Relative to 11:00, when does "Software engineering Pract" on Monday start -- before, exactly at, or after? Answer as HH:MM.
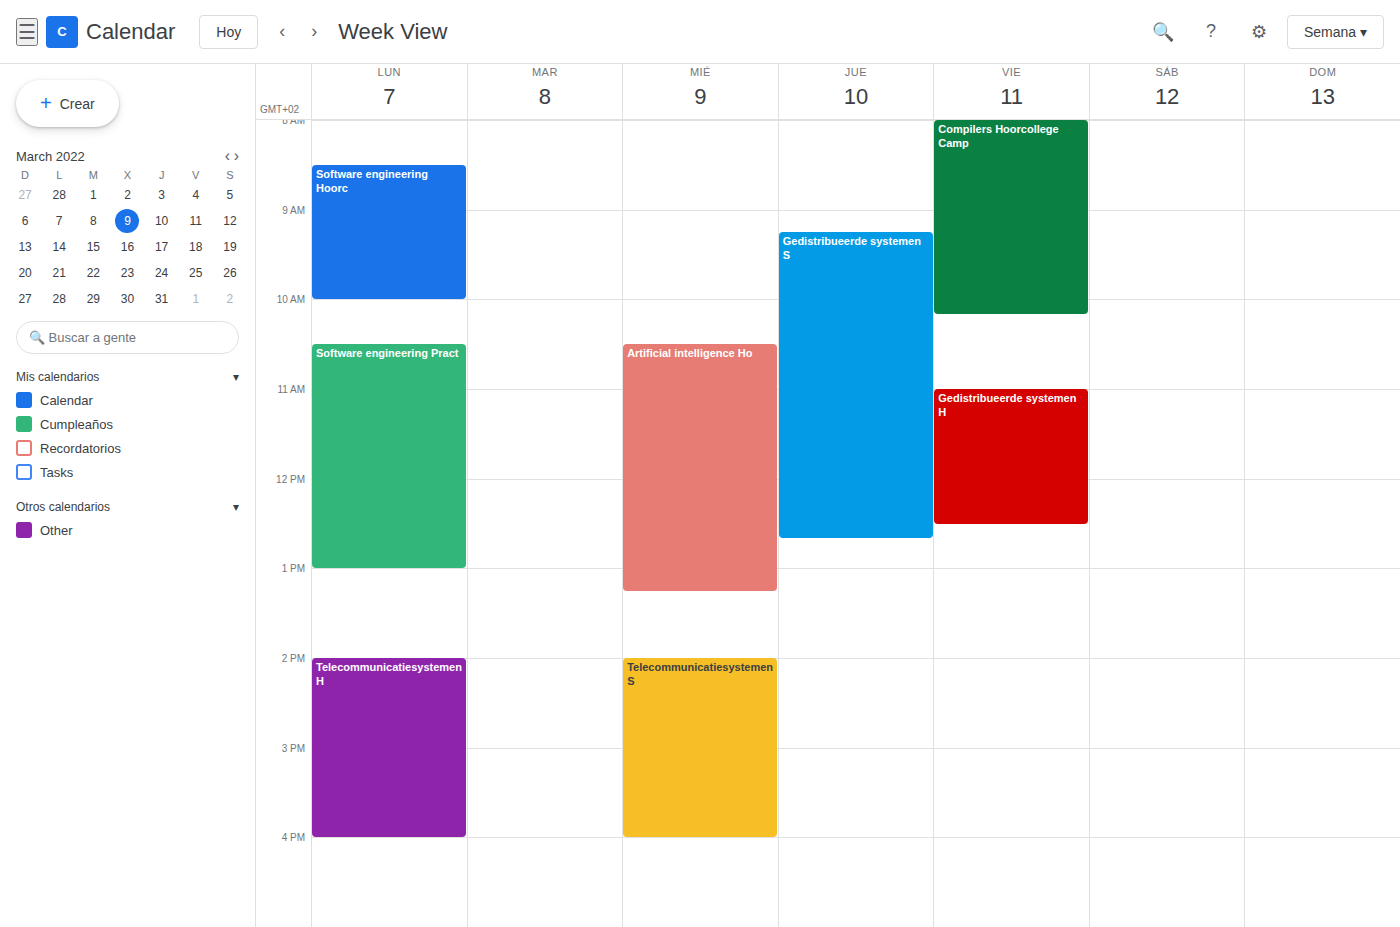
10:30 -- before 11:00, 30 minutes above the 11:00 line.